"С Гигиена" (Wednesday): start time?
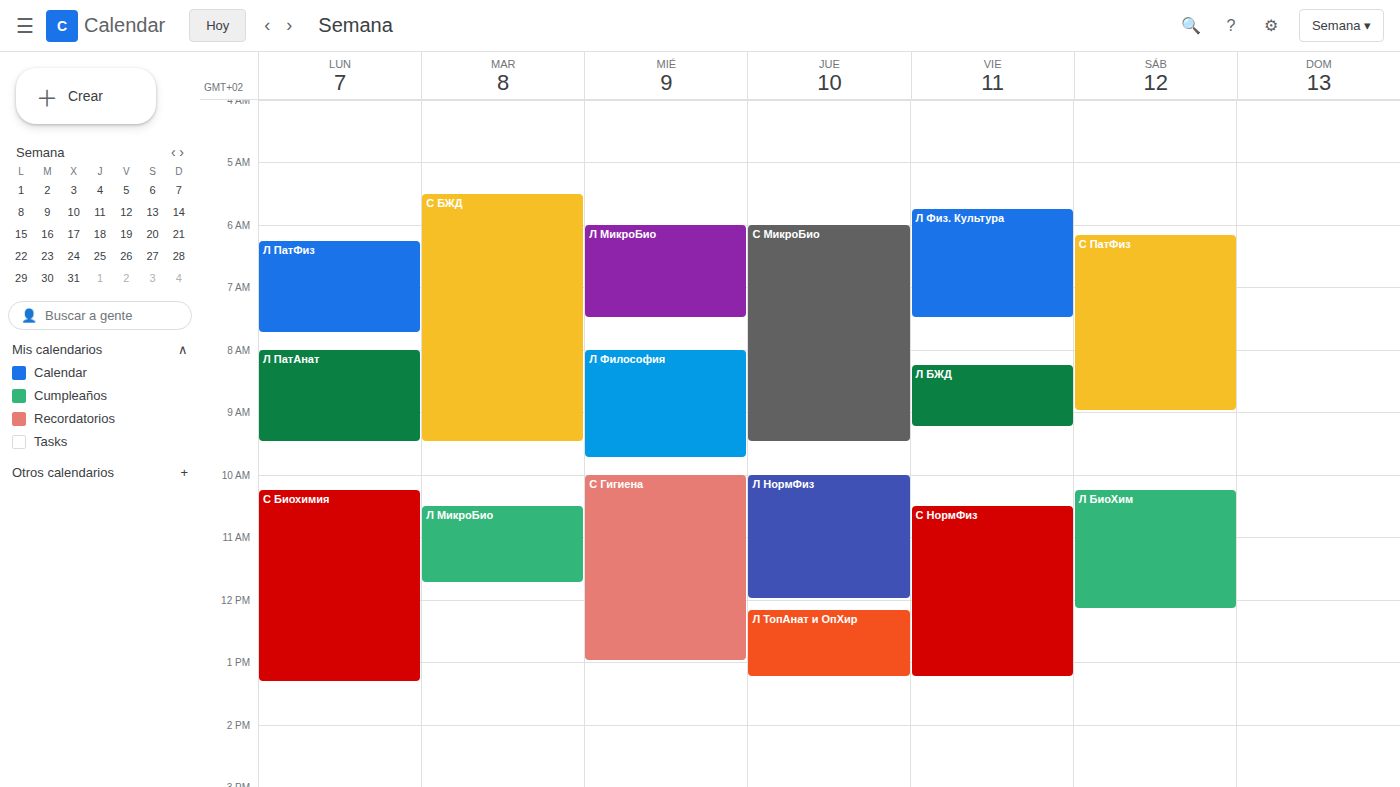
10:00 AM